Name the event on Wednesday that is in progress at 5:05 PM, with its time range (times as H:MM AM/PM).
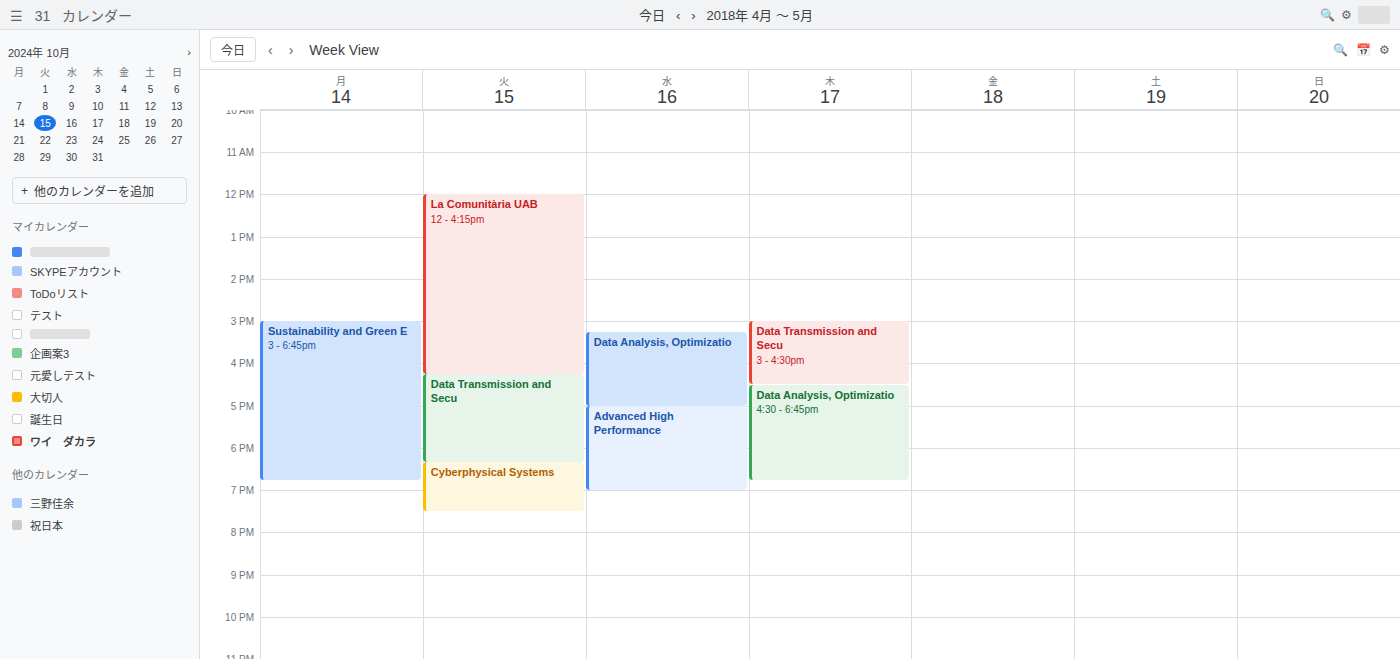
"Advanced High Performance", 5:00 PM to 7:00 PM